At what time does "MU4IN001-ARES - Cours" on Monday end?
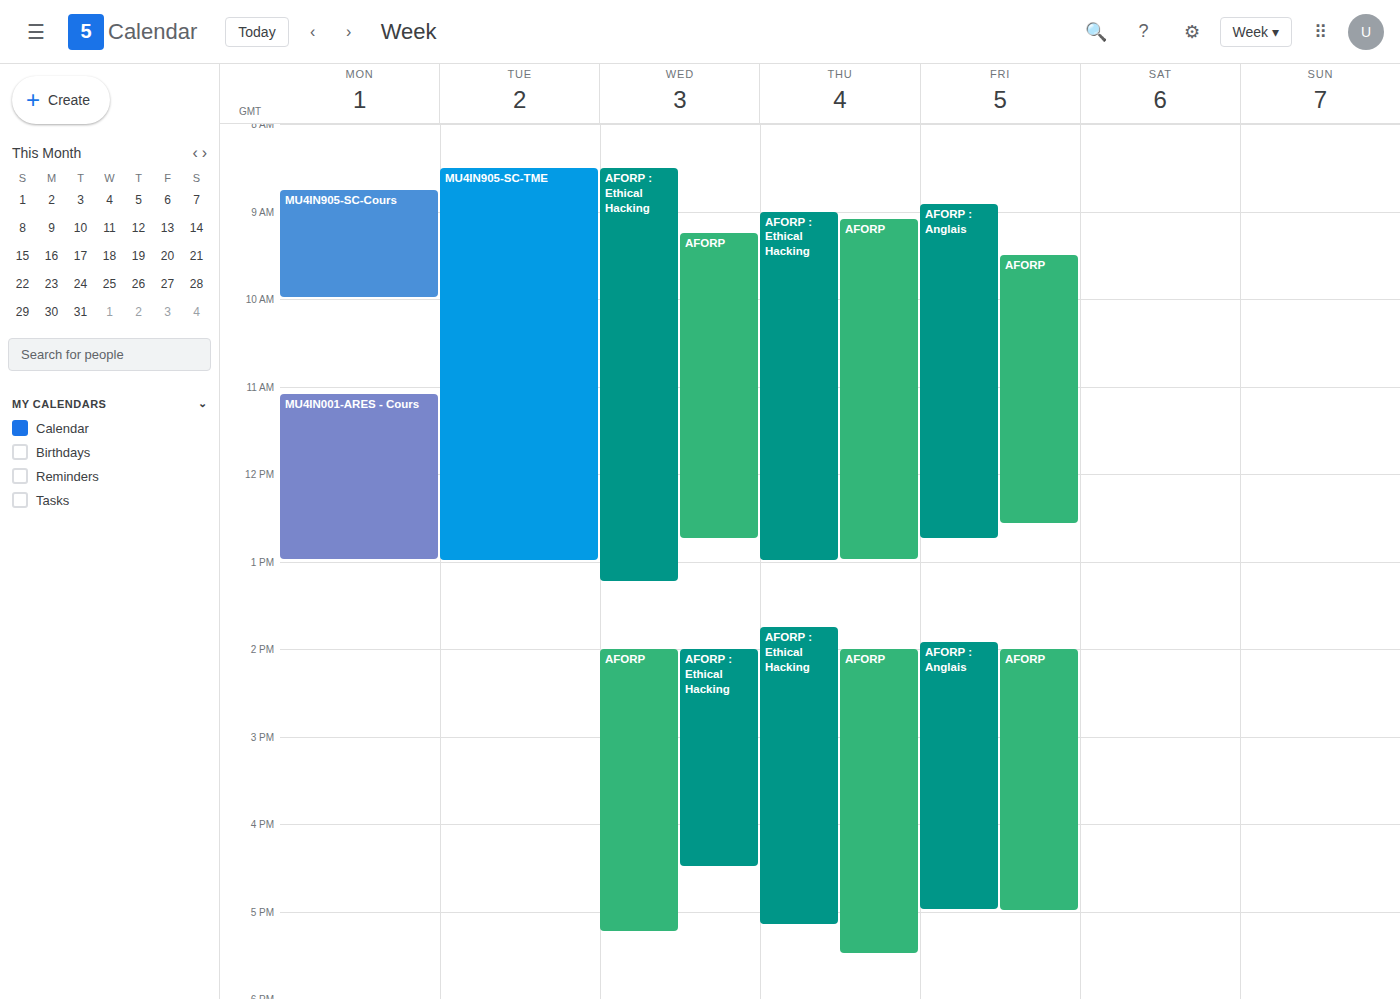
1:00 PM